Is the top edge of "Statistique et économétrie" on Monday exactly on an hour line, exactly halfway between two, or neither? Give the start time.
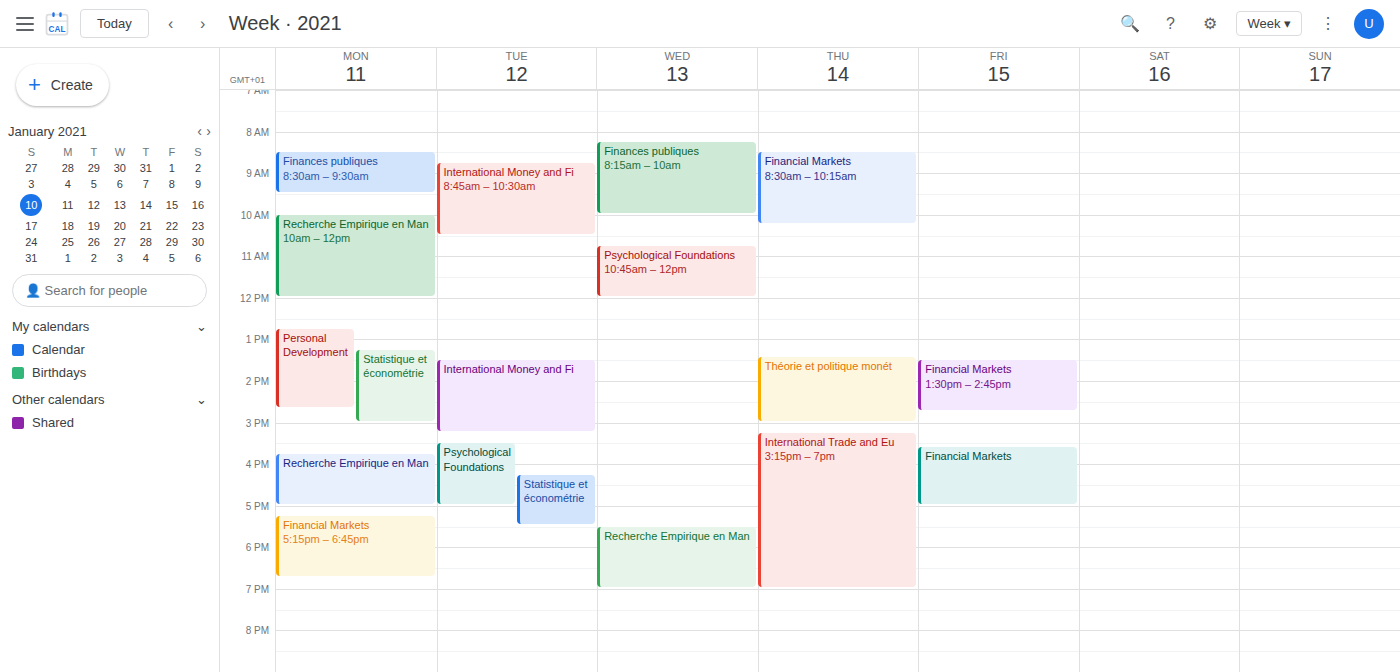
1:15 PM -- neither: a quarter of the way from the 1 PM line to the 2 PM line.